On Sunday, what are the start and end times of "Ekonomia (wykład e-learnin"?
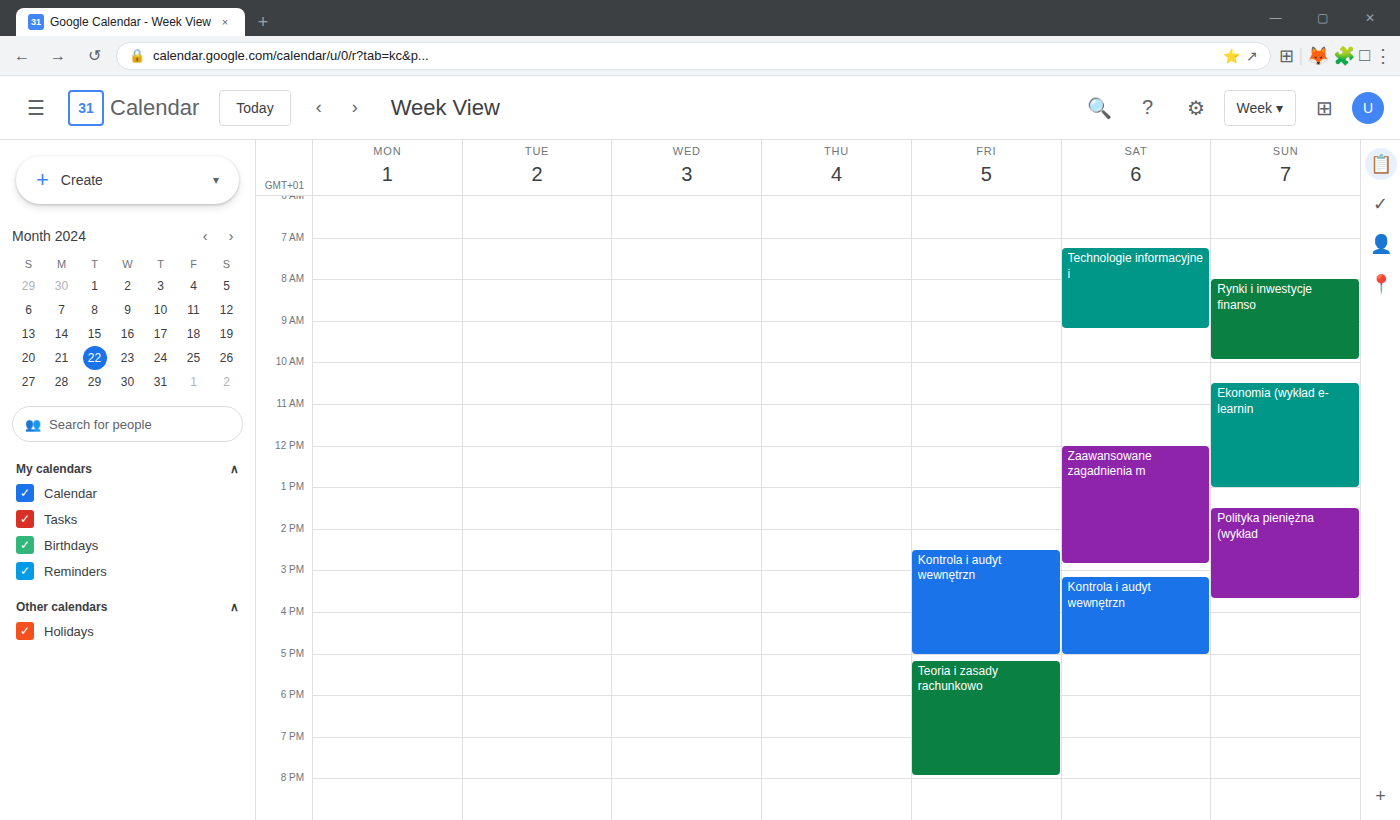
10:30 AM to 1:00 PM